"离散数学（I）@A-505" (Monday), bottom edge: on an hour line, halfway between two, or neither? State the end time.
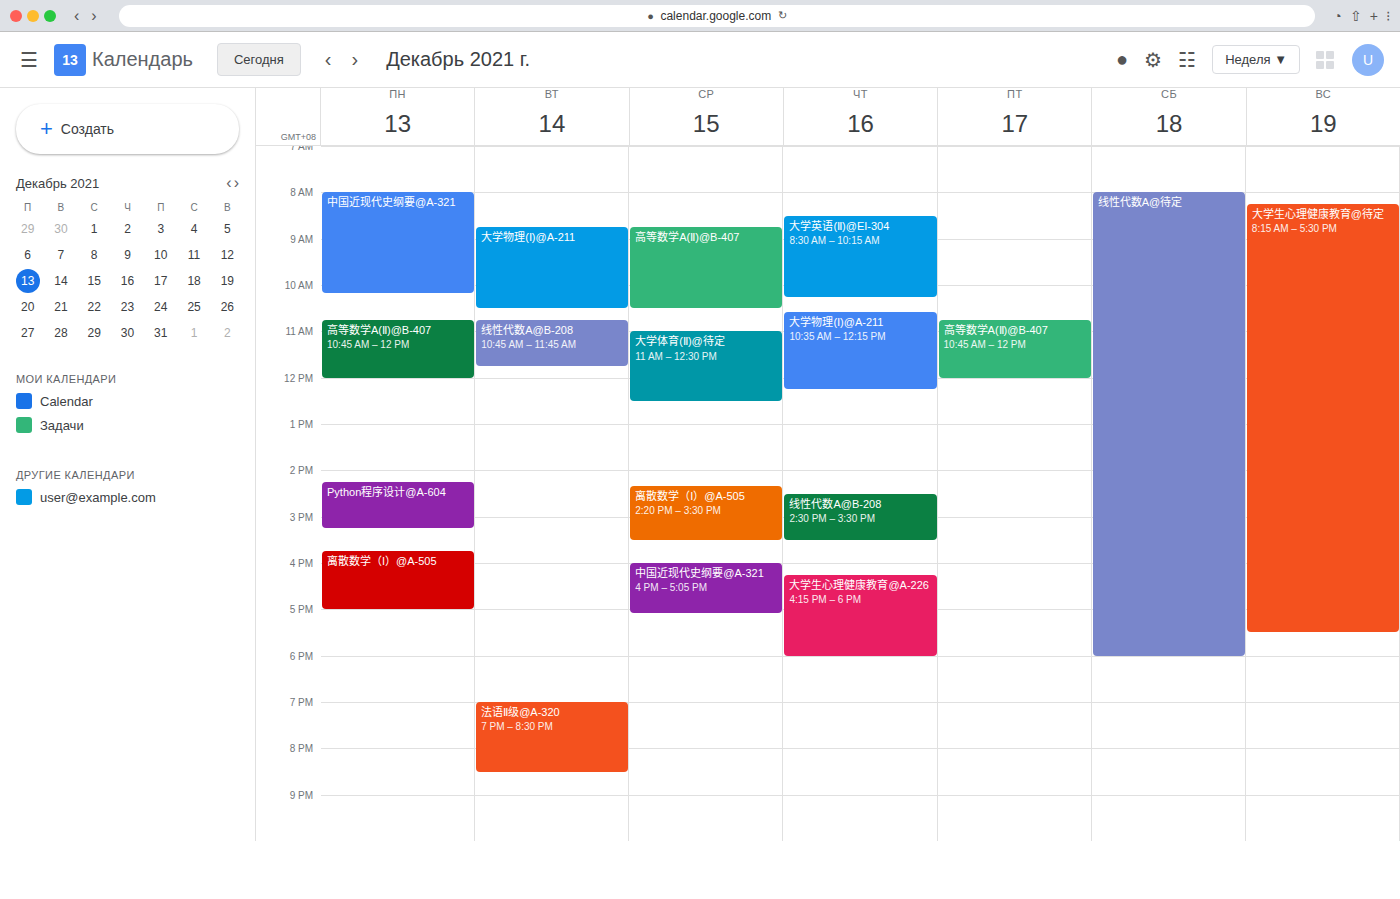
17:00 -- exactly on the 17:00 line.